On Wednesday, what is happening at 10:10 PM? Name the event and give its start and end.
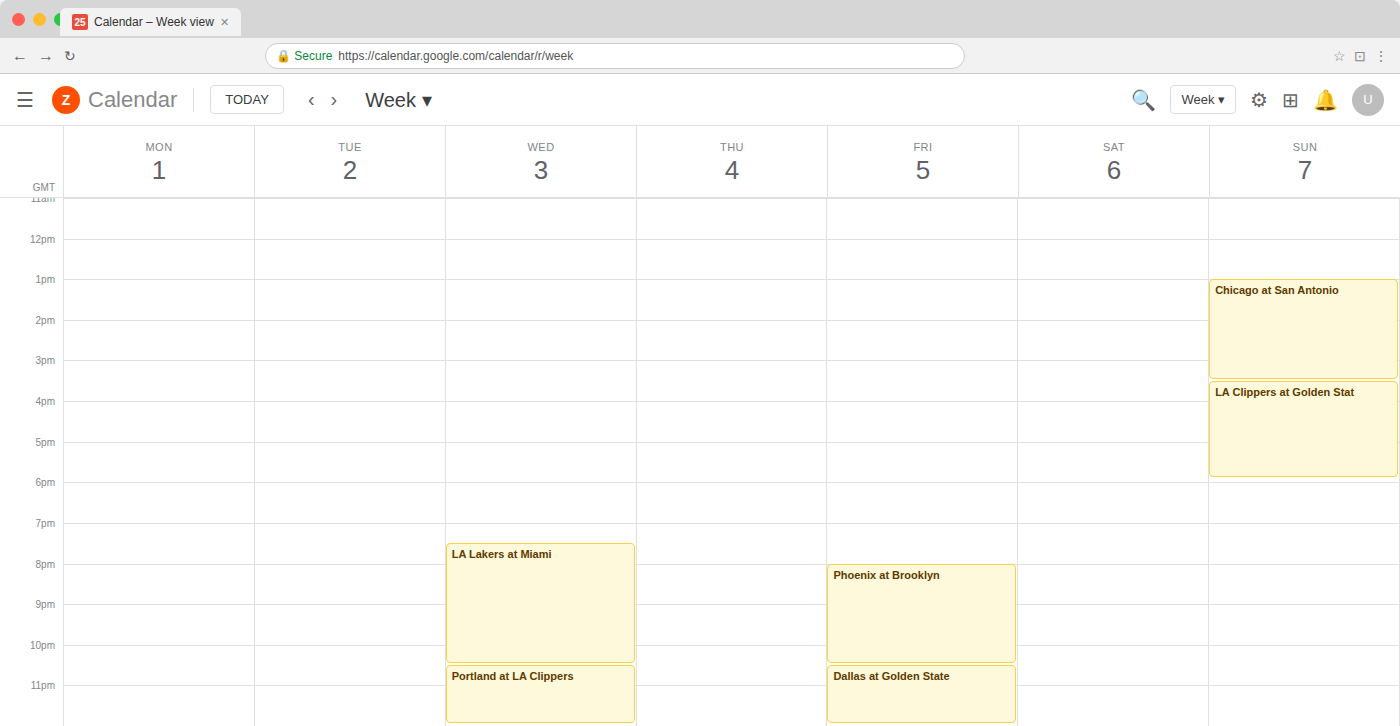
"LA Lakers at Miami", 7:30 PM to 10:30 PM